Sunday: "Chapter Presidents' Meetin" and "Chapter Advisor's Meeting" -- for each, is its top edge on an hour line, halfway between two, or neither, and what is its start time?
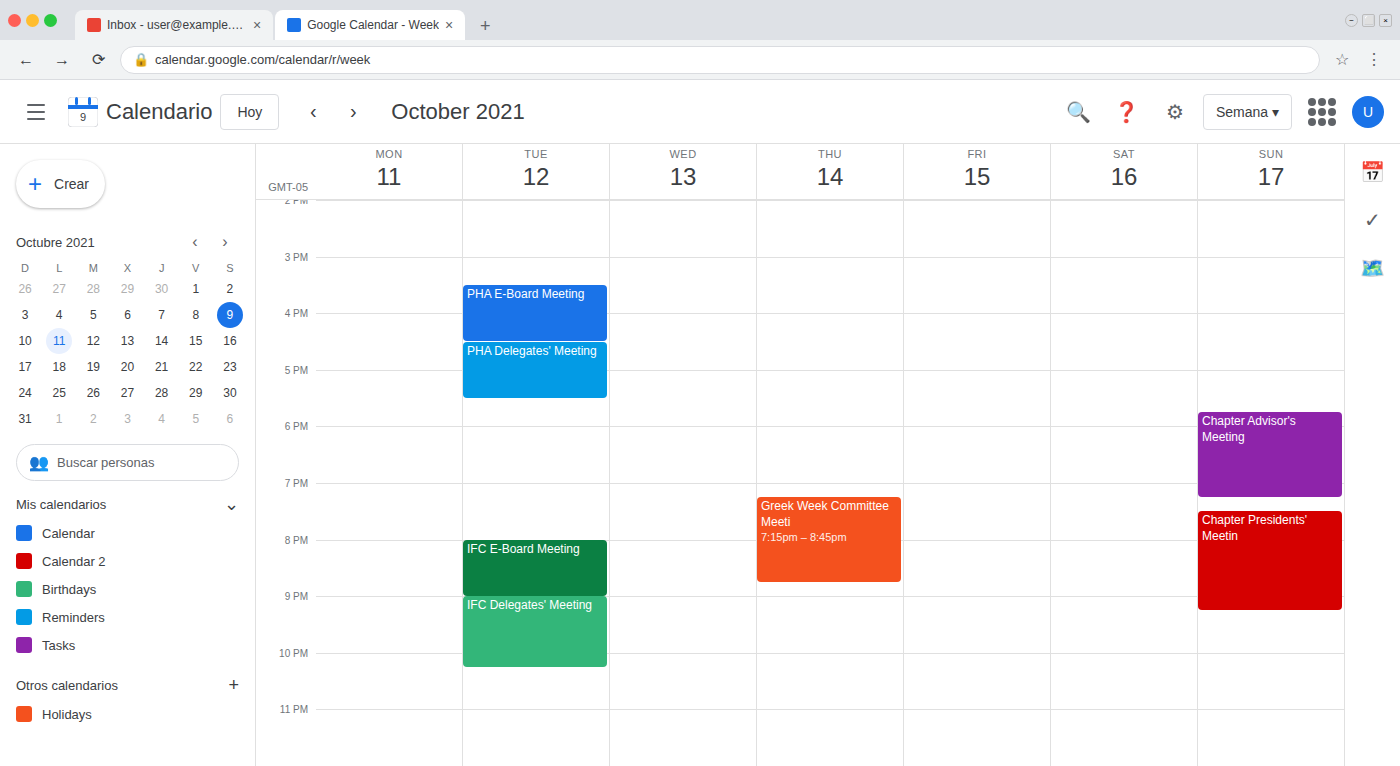
"Chapter Presidents' Meetin": 7:30 PM, halfway between the 7 PM and 8 PM lines. "Chapter Advisor's Meeting": 5:45 PM, neither: three quarters of the way from the 5 PM line to the 6 PM line.